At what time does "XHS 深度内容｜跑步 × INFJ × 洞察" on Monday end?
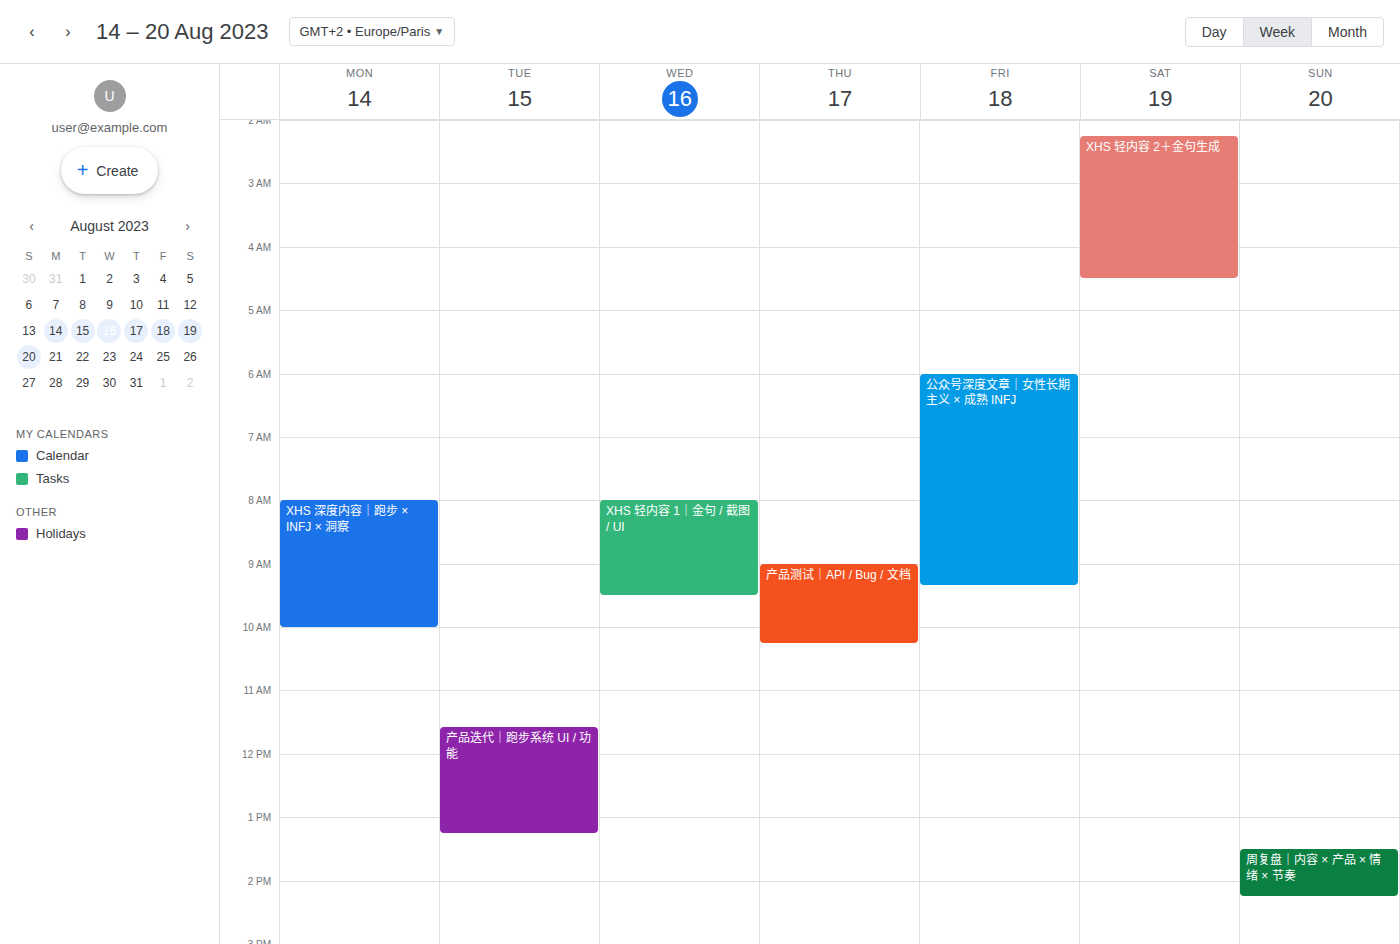
10:00